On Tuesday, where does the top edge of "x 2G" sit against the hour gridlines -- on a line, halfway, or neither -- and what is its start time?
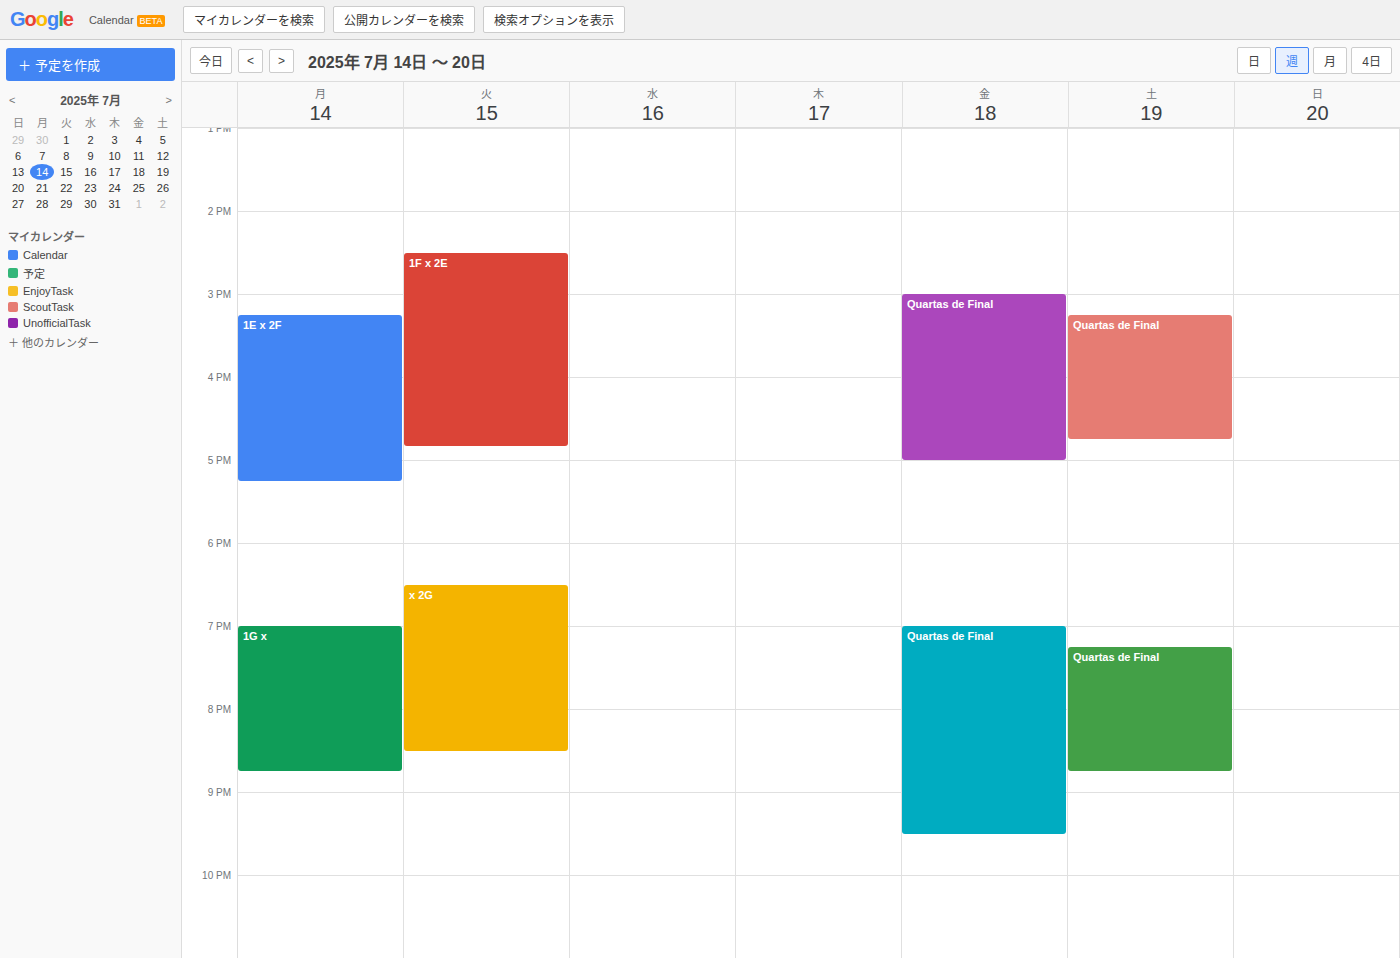
6:30 PM -- halfway between the 6 PM and 7 PM lines.